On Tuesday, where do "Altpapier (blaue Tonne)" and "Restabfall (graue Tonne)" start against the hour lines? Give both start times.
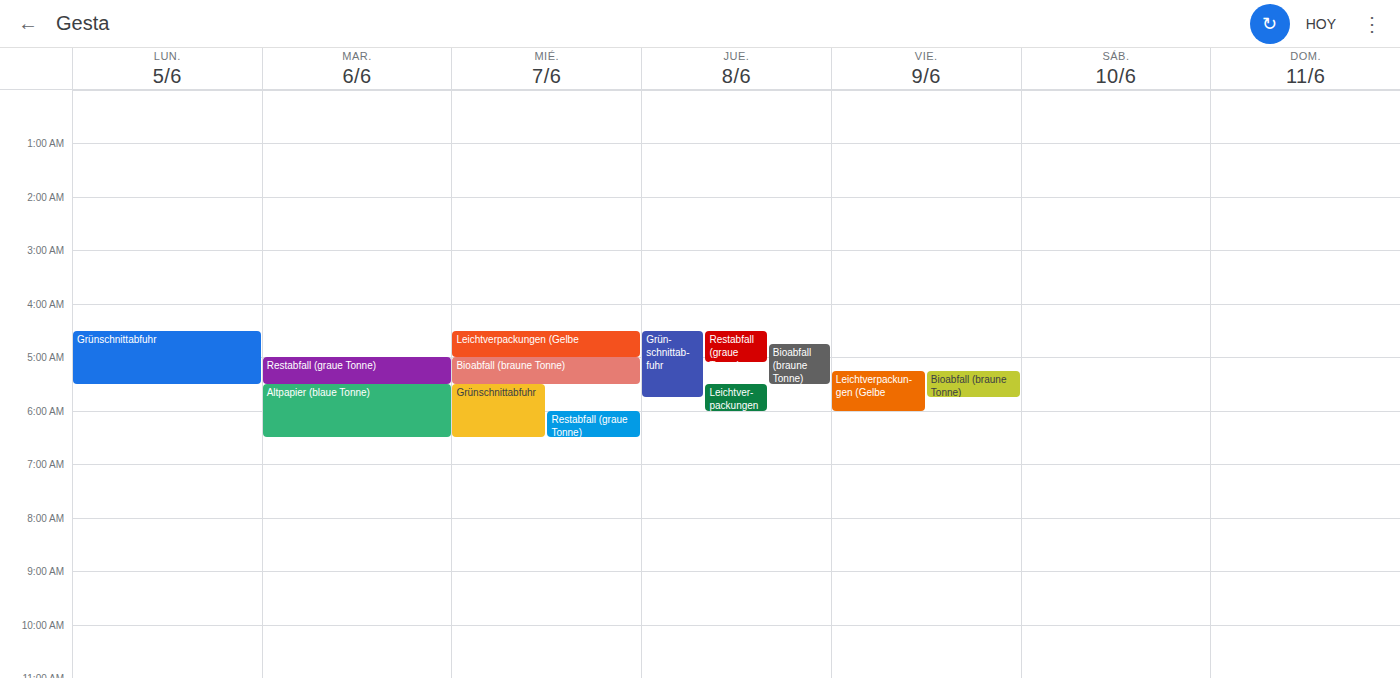
"Altpapier (blaue Tonne)": 5:30 AM, halfway between the 5 AM and 6 AM lines. "Restabfall (graue Tonne)": 5:00 AM, exactly on the 5 AM line.